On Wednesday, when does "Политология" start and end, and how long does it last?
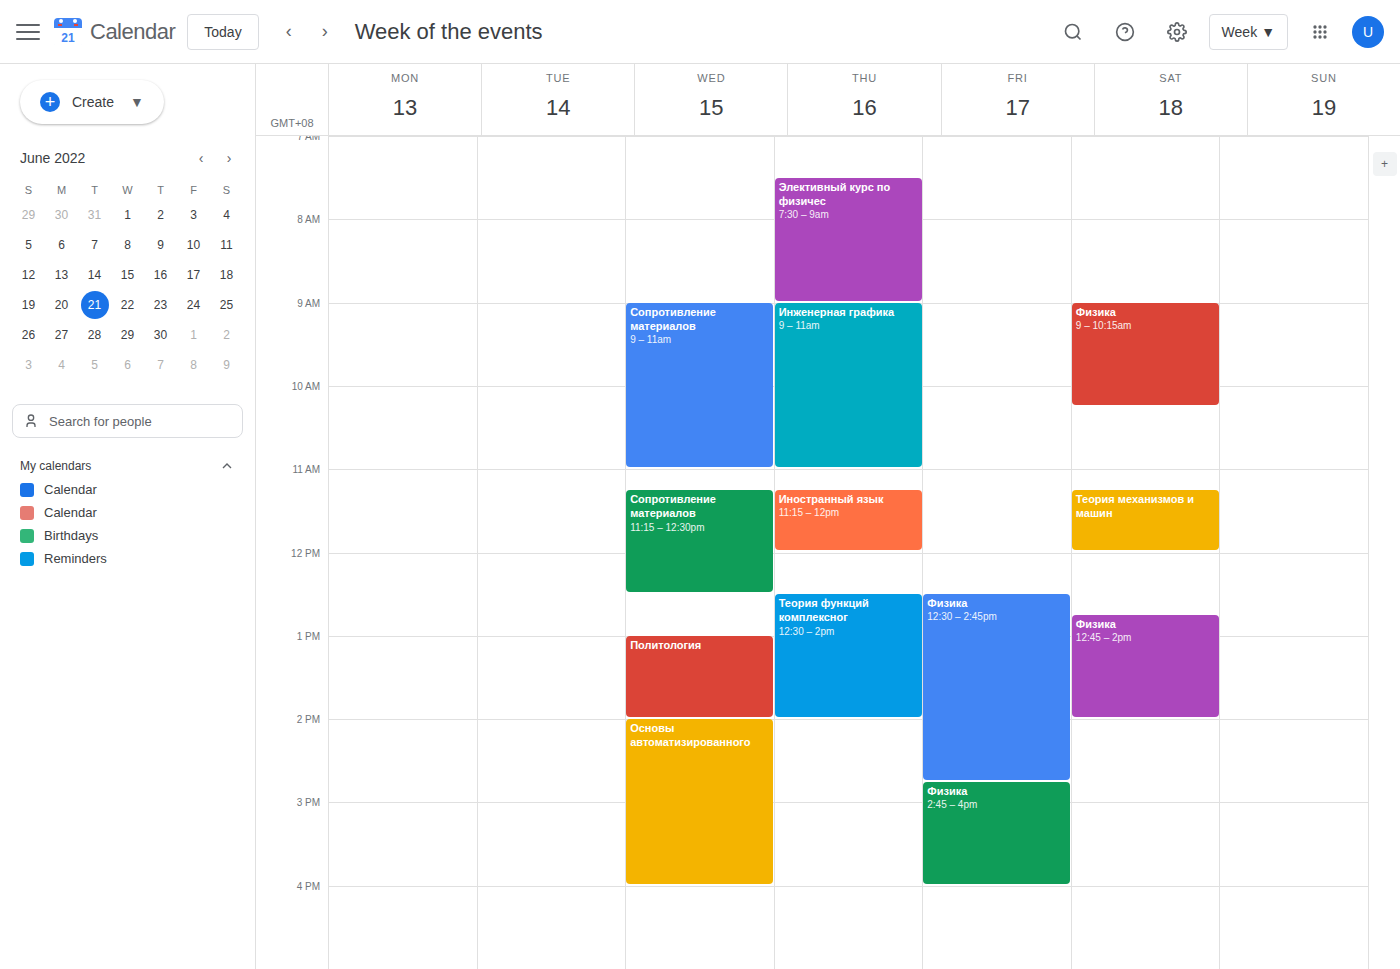
1:00 PM to 2:00 PM, 1 hour